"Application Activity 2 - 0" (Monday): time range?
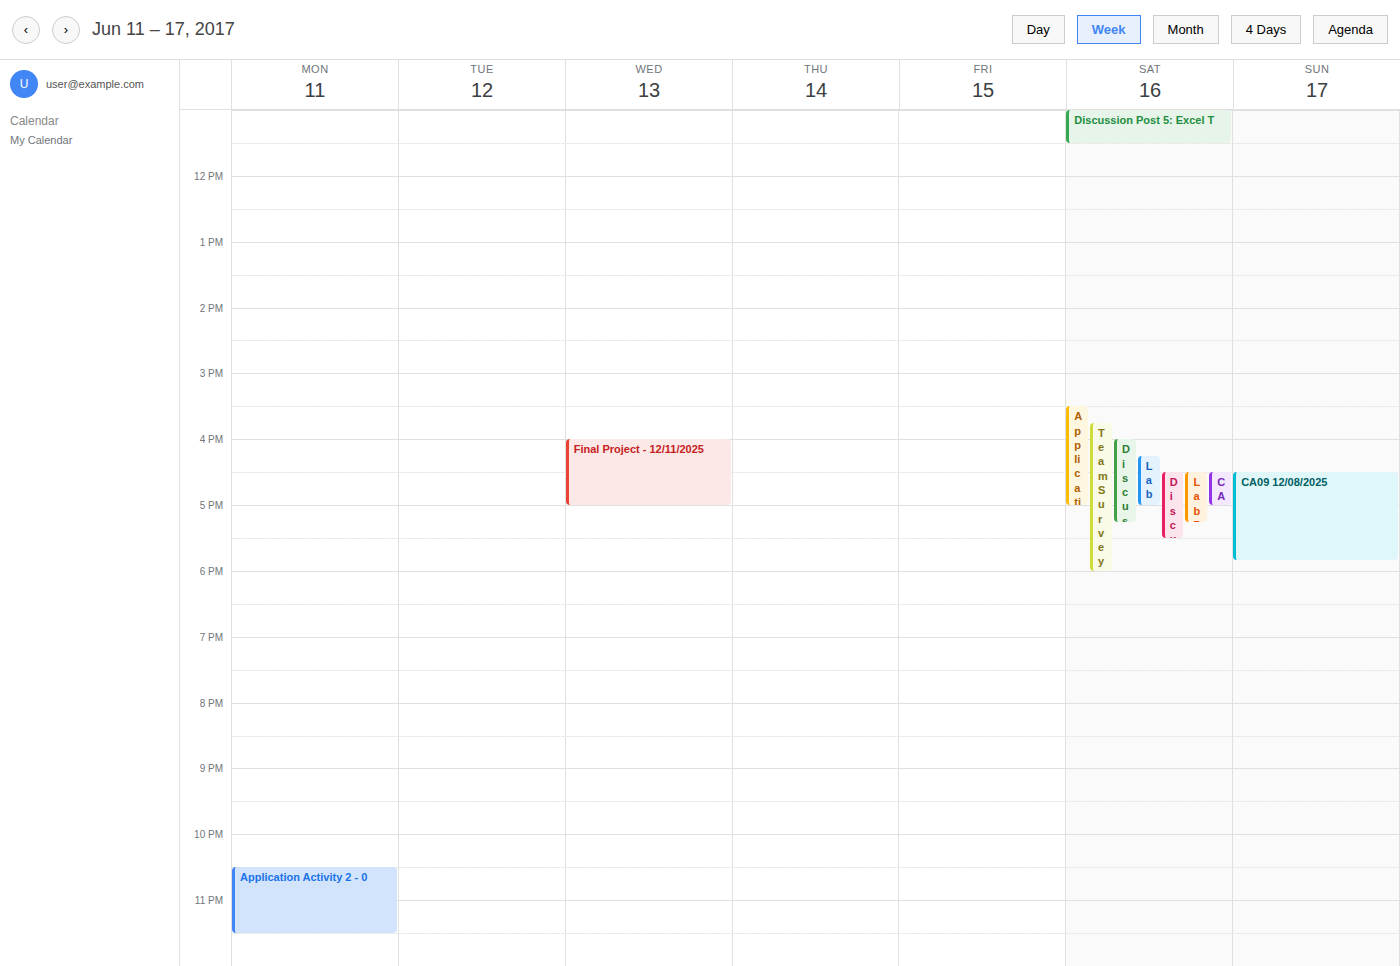
10:30 PM to 11:30 PM